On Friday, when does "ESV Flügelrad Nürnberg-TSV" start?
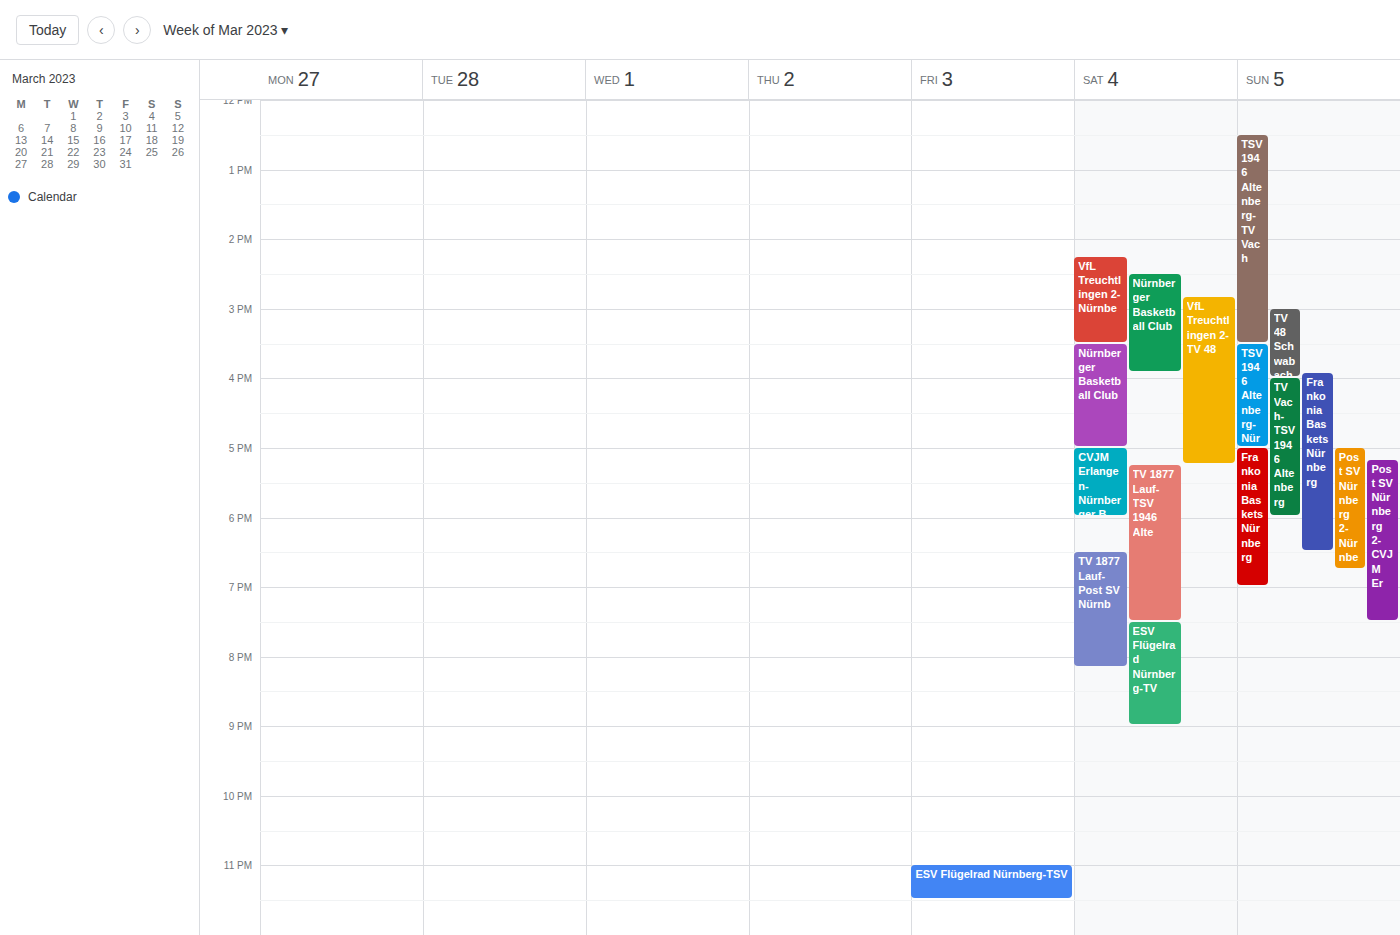
23:00